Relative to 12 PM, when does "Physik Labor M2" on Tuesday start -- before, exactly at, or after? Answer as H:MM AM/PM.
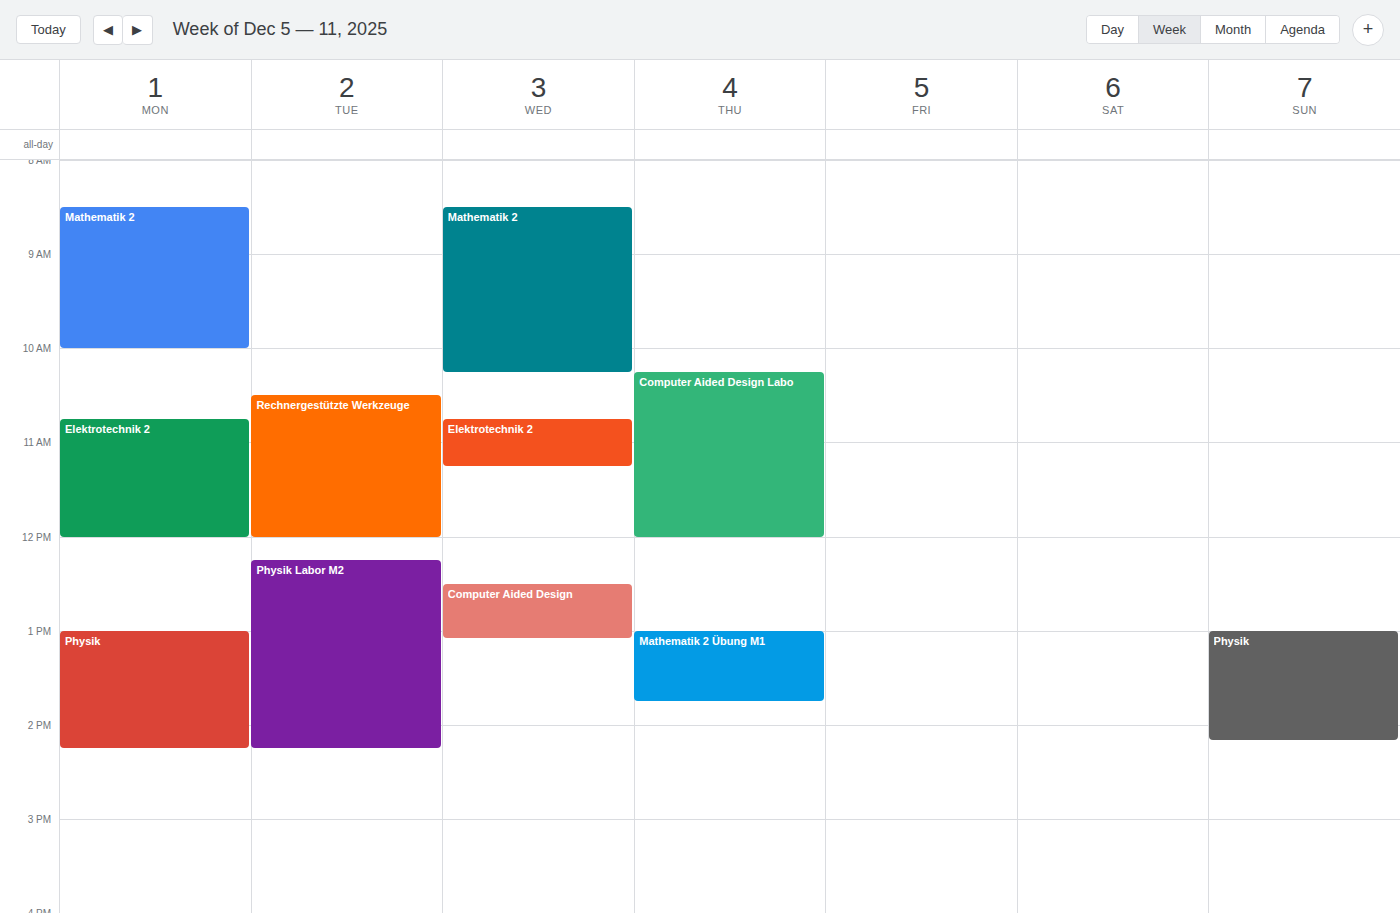
12:15 PM -- after 12 PM, 15 minutes below the 12 PM line.